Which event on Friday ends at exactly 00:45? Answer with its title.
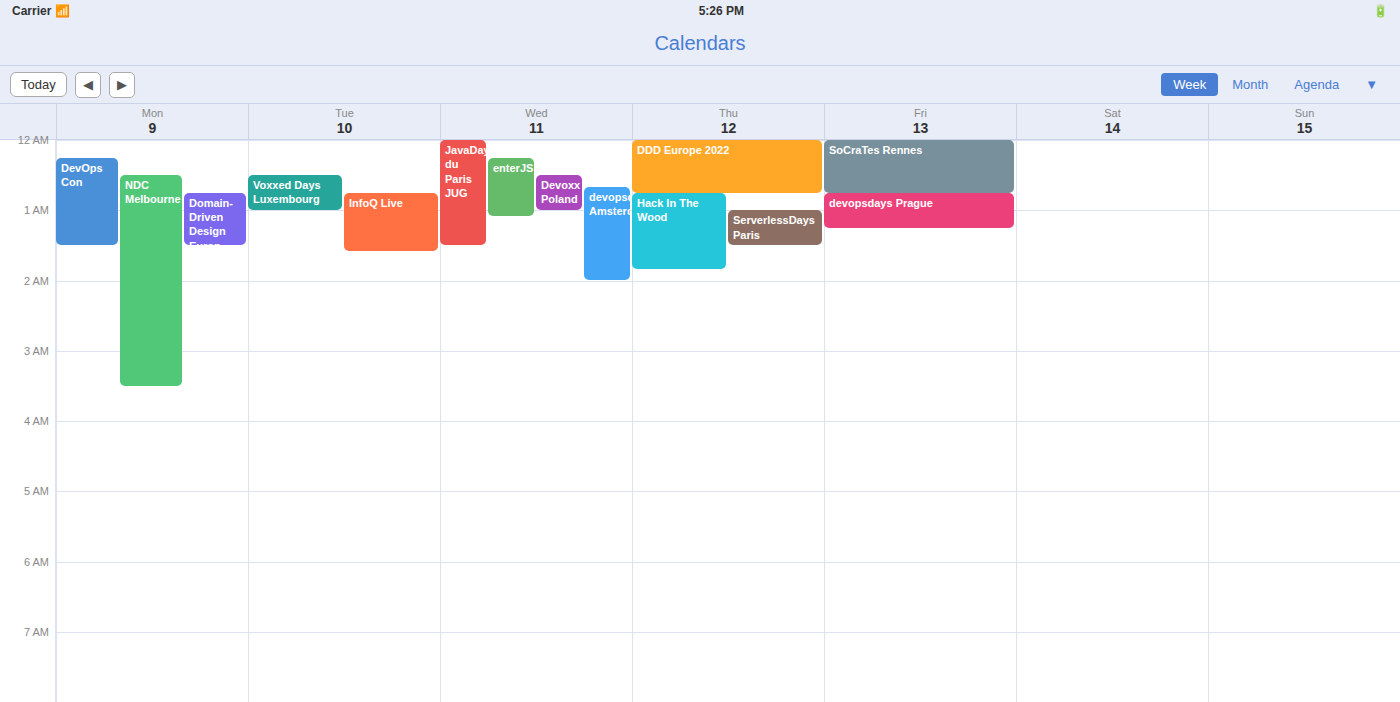
"SoCraTes Rennes"